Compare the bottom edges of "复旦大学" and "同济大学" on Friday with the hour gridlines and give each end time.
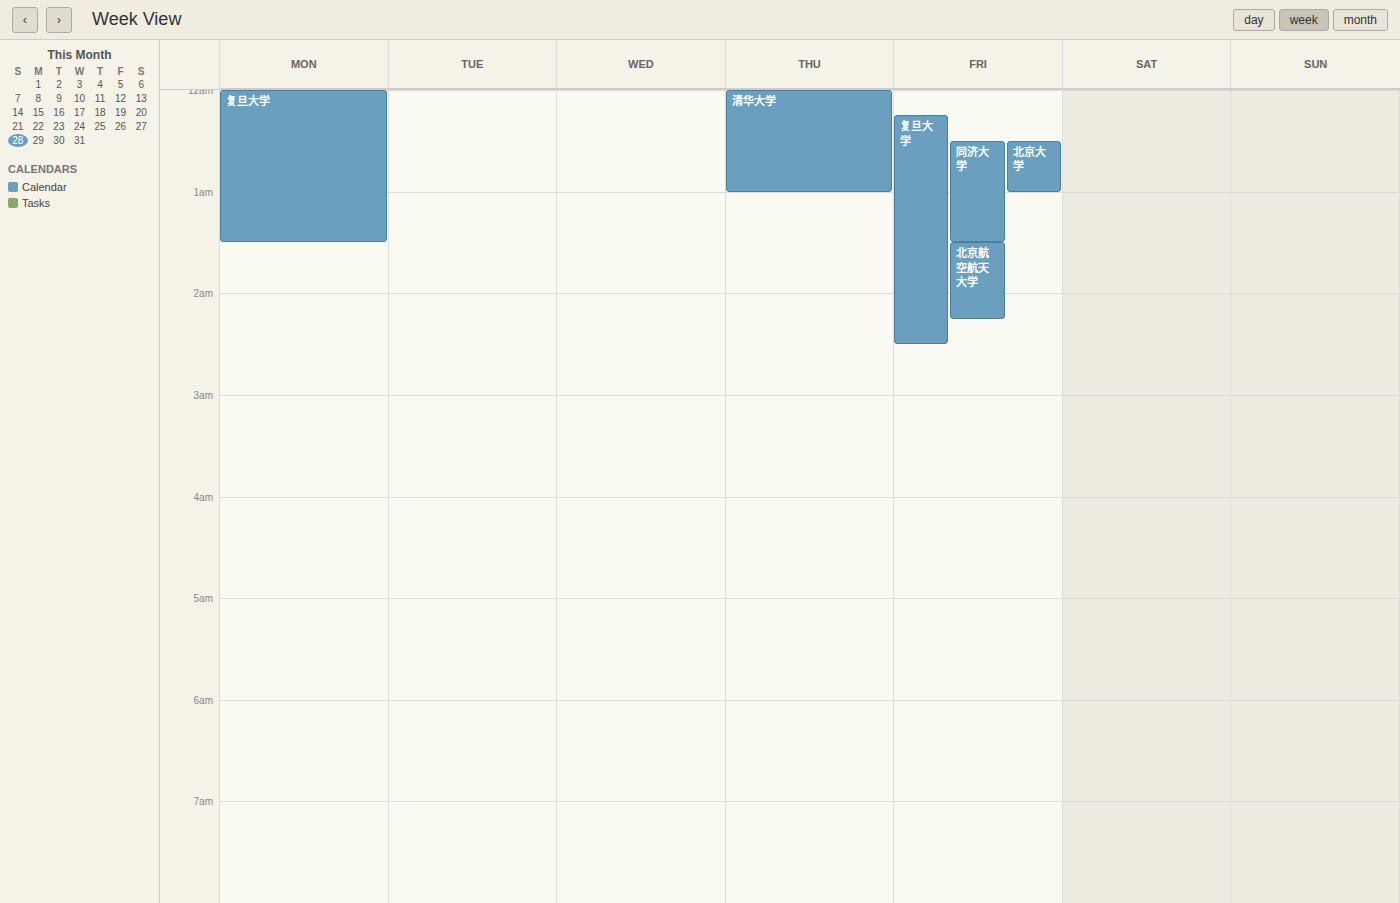
"复旦大学": 2:30 AM, halfway between the 2 AM and 3 AM lines. "同济大学": 1:30 AM, halfway between the 1 AM and 2 AM lines.